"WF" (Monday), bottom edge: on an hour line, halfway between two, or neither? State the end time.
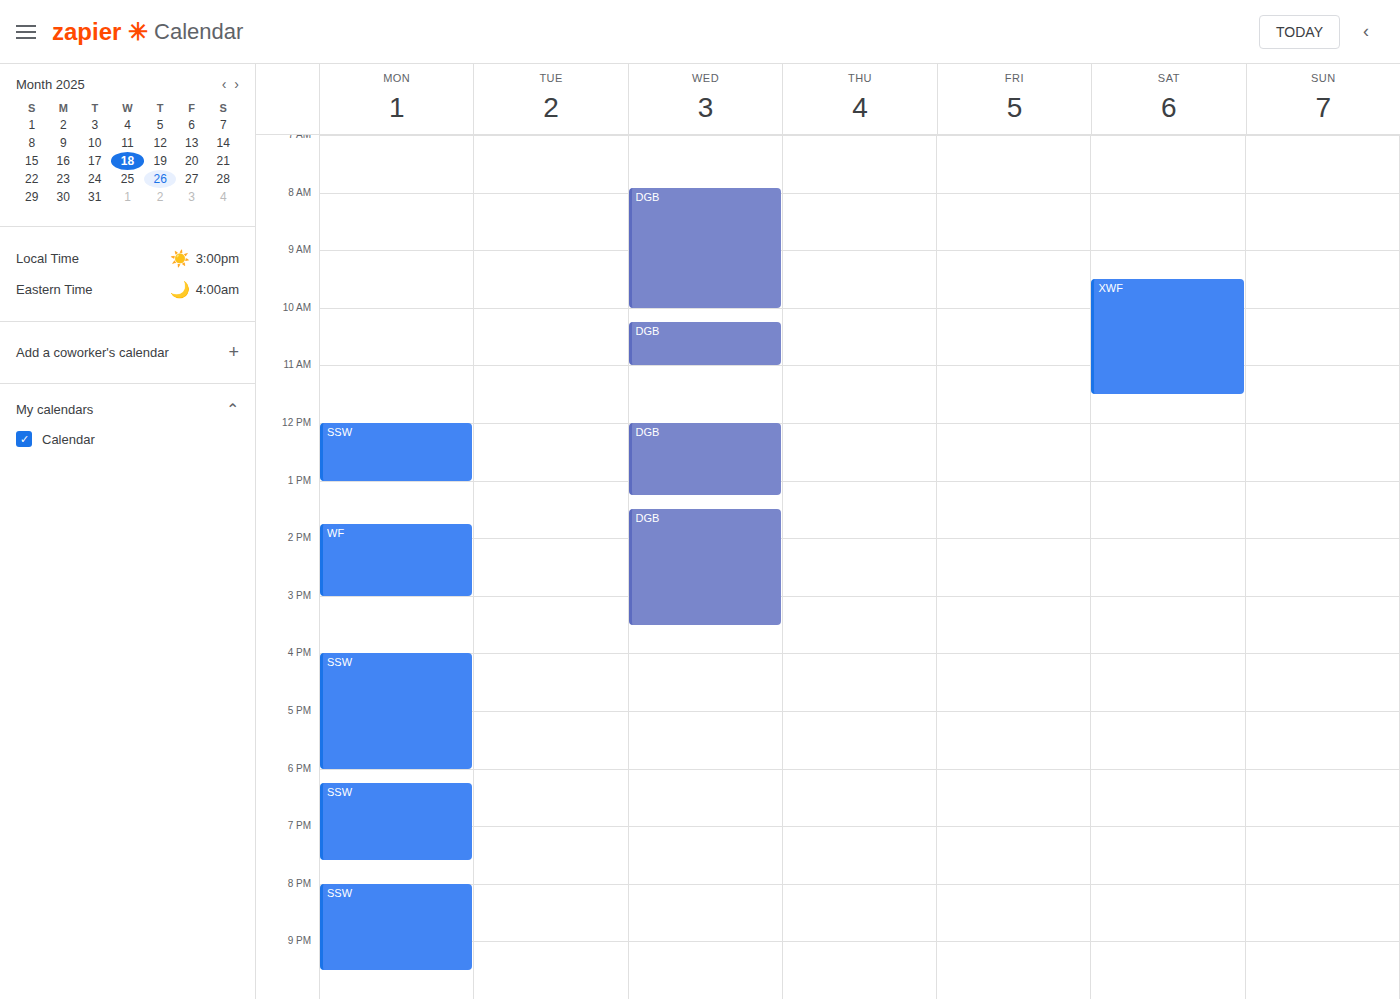
3:00 PM -- exactly on the 3 PM line.